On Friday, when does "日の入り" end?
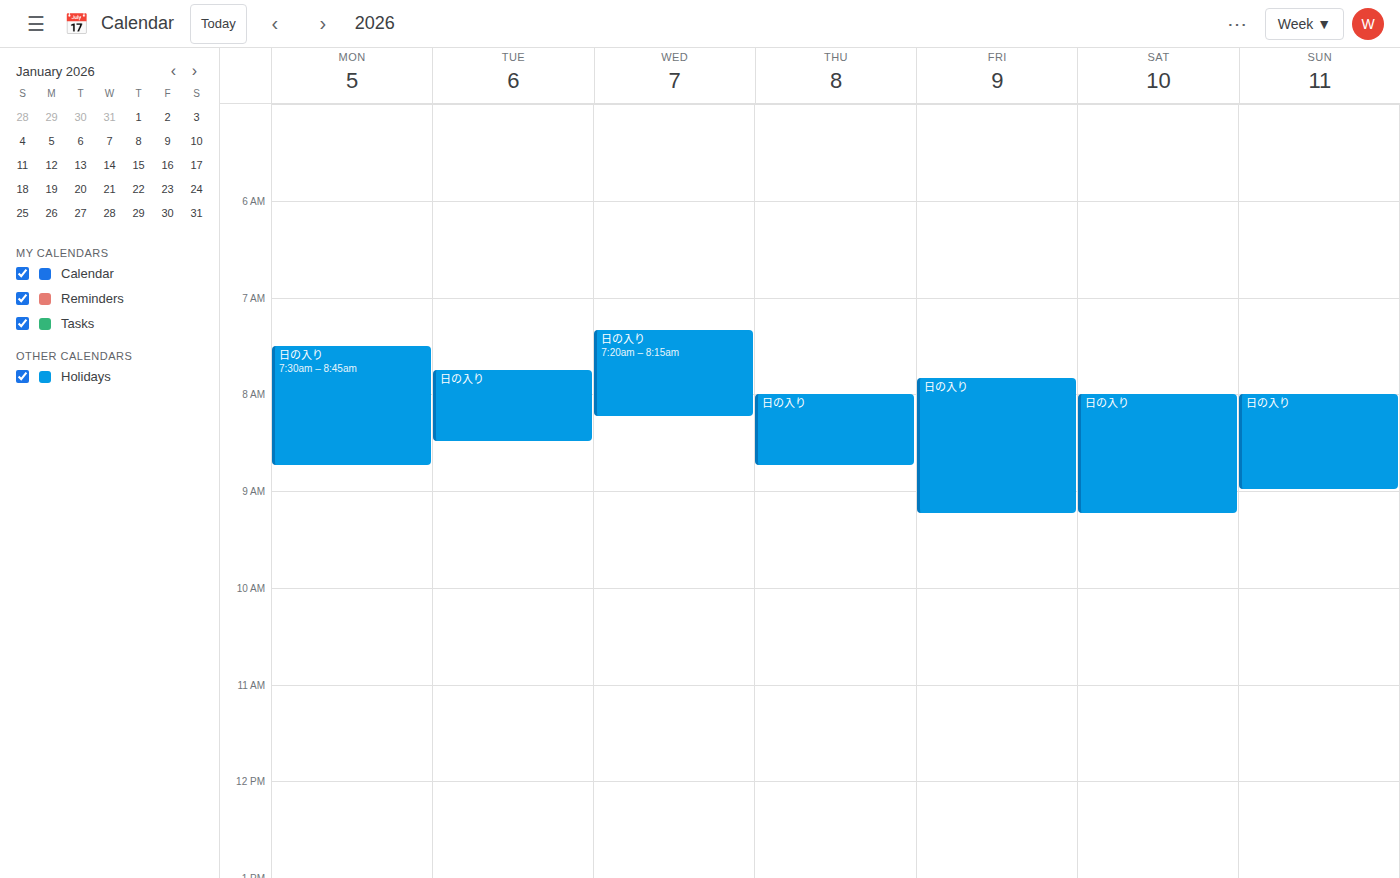
9:15 AM